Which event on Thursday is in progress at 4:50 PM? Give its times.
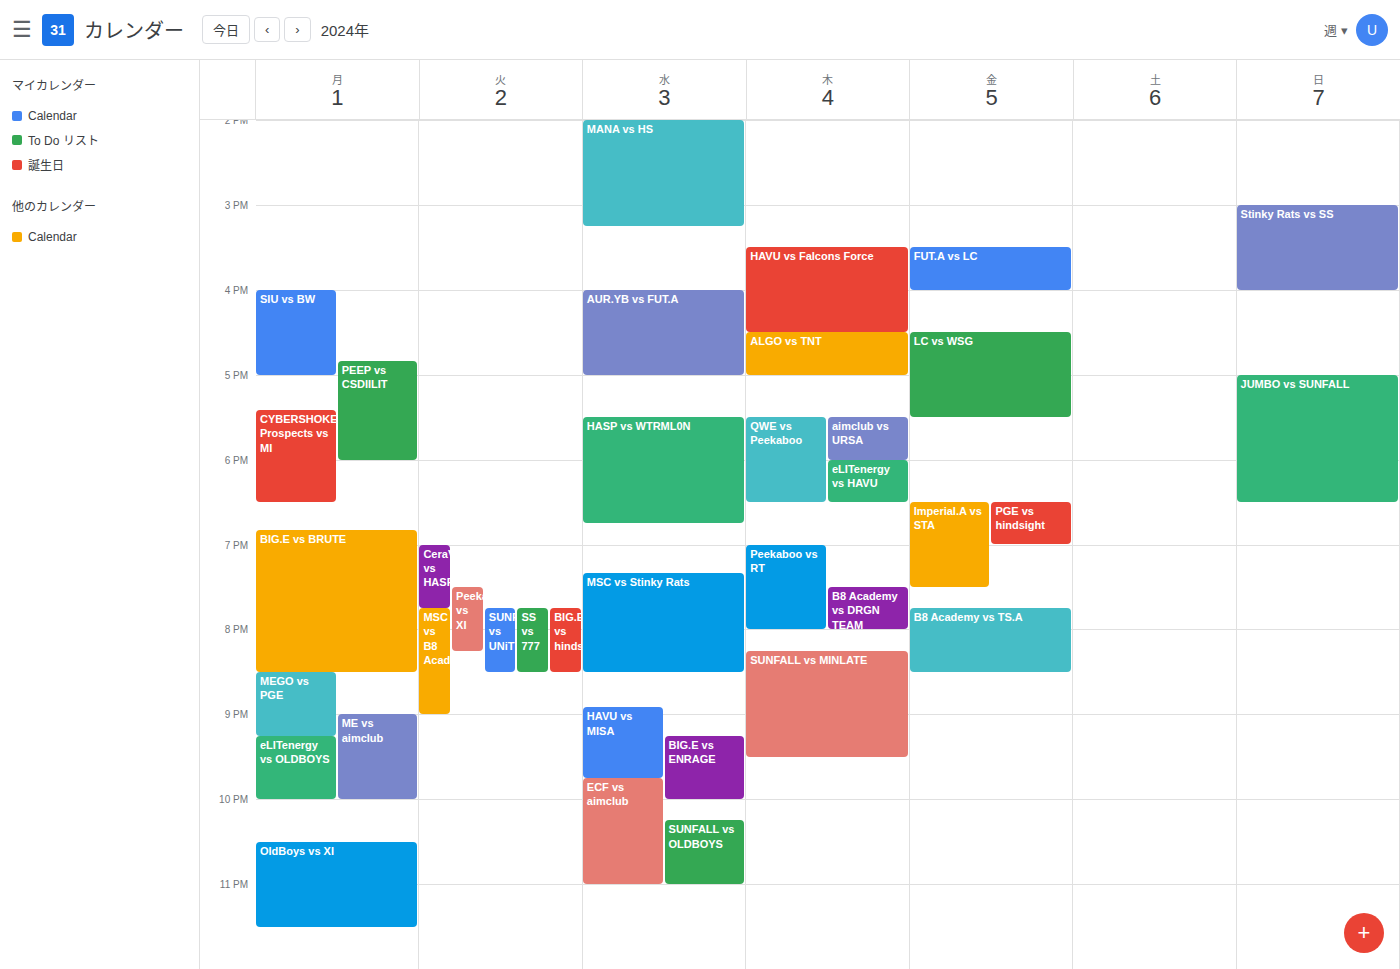
"ALGO vs TNT", 4:30 PM to 5:00 PM